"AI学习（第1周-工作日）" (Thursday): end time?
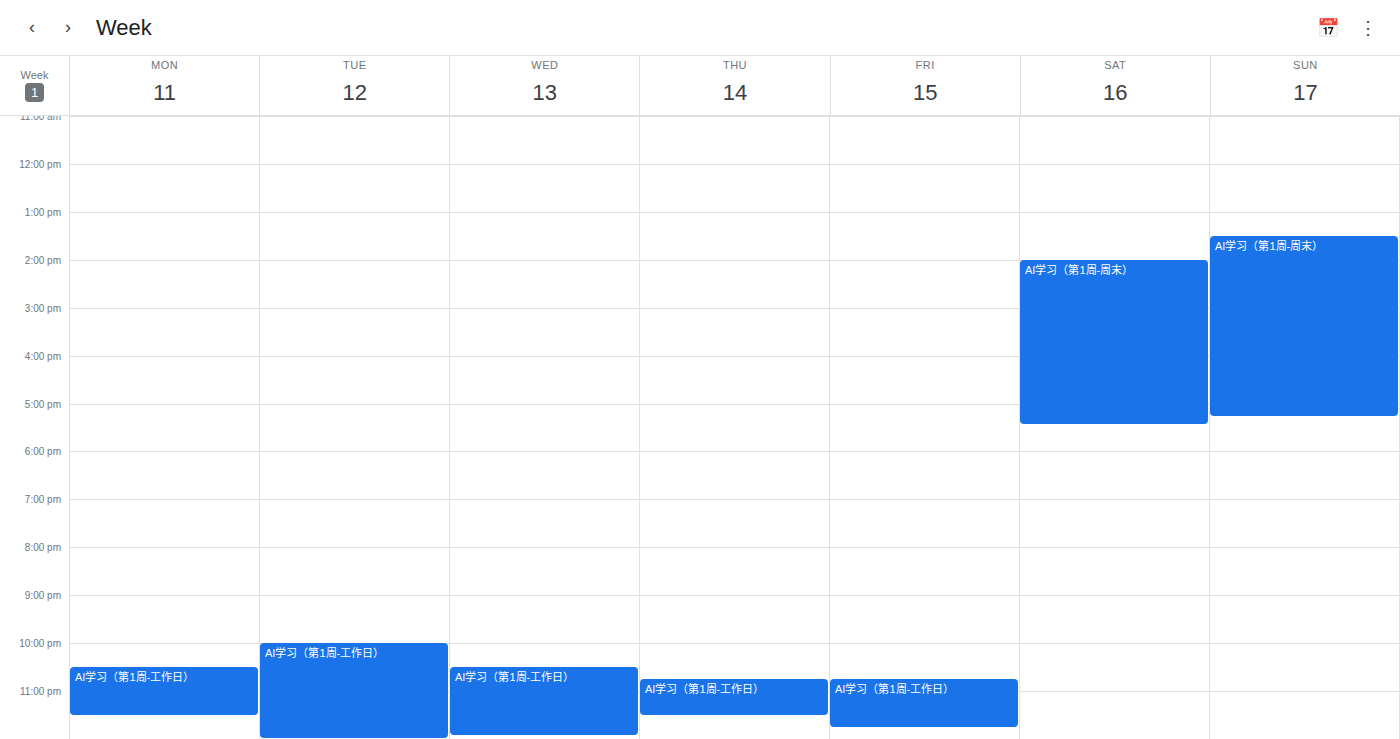
11:30 PM